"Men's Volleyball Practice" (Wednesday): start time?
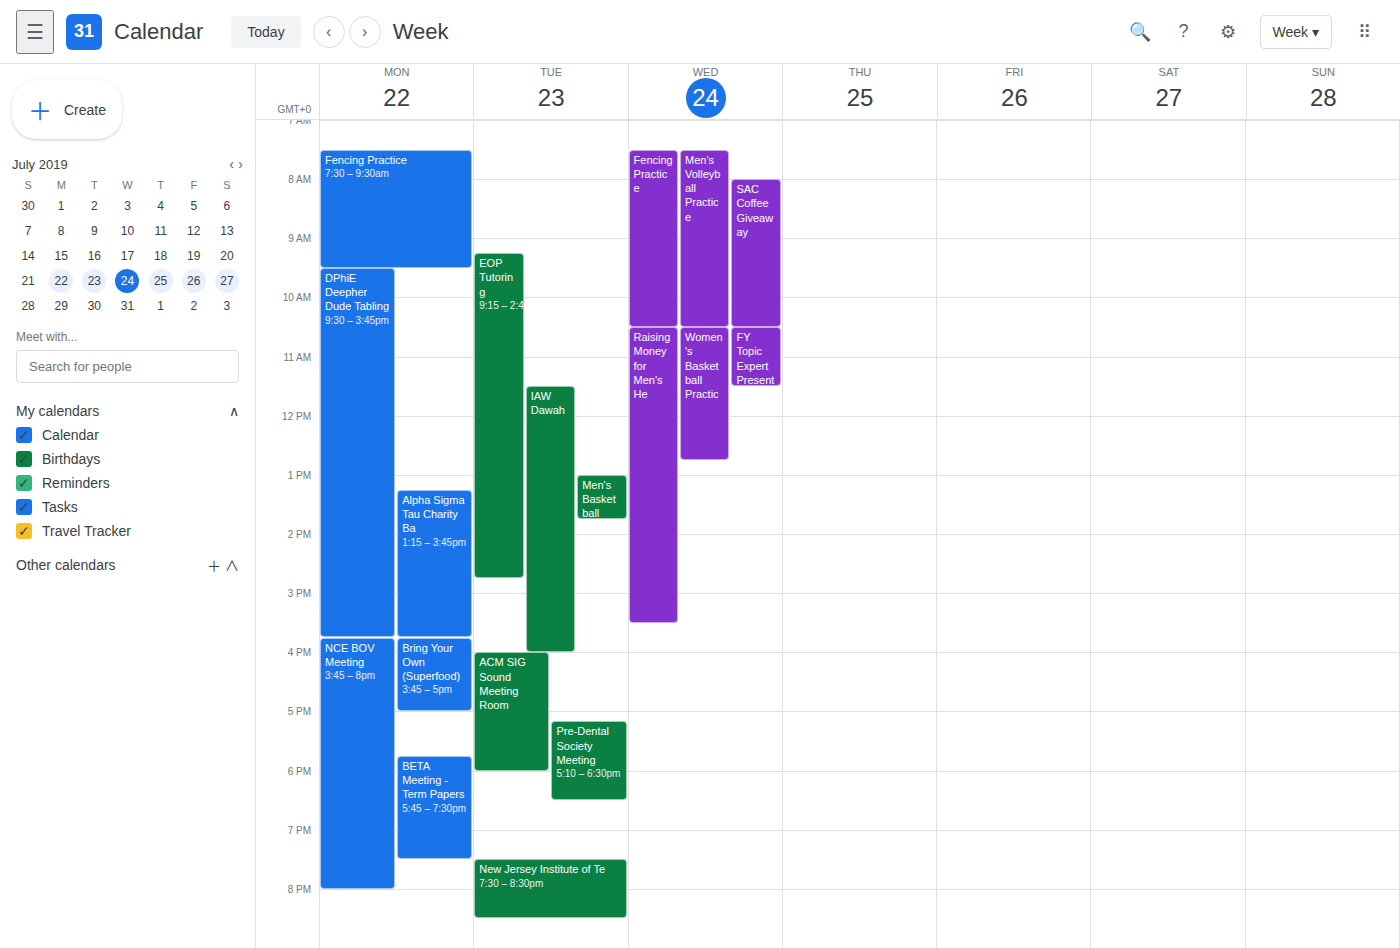
7:30 AM